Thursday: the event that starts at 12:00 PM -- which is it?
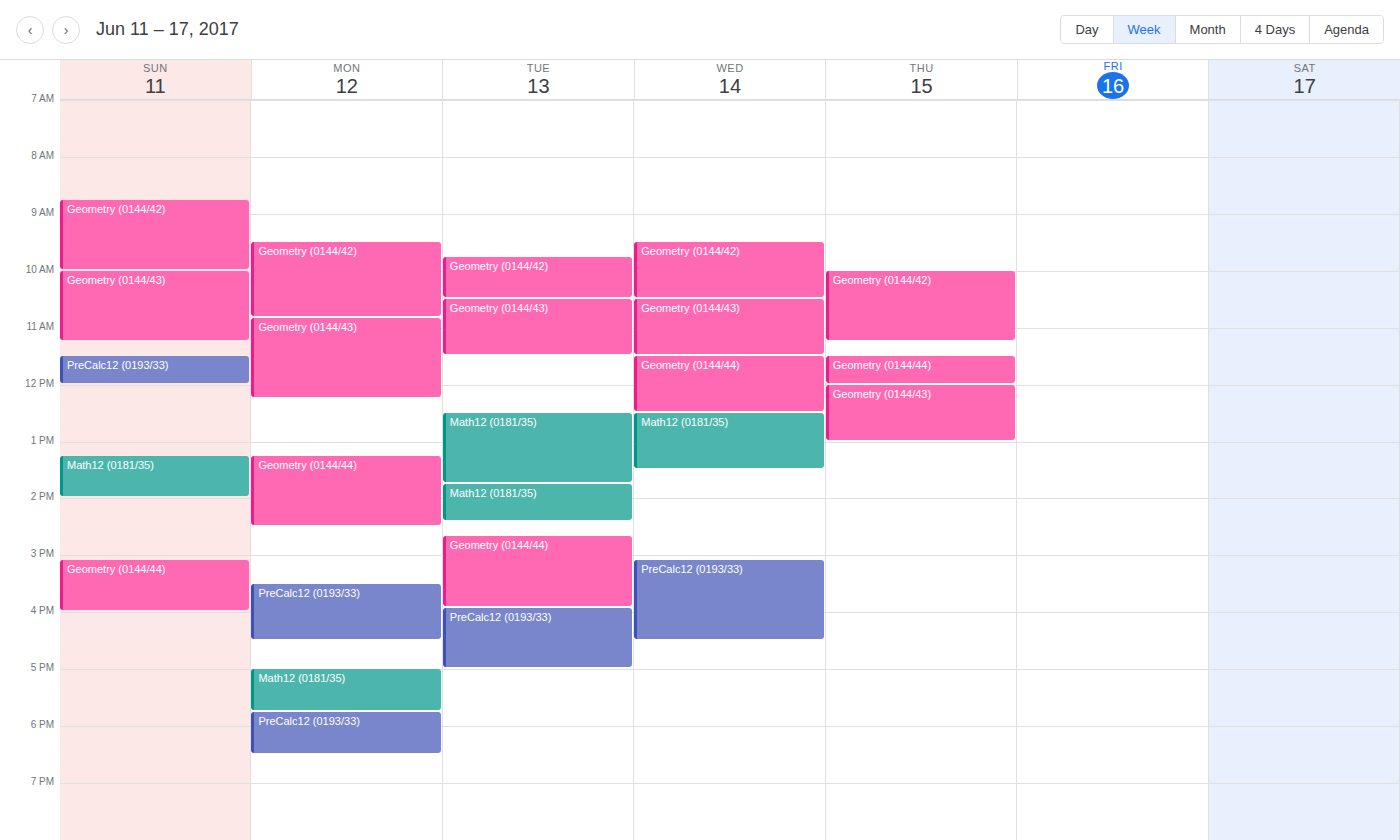
"Geometry (0144/43)"